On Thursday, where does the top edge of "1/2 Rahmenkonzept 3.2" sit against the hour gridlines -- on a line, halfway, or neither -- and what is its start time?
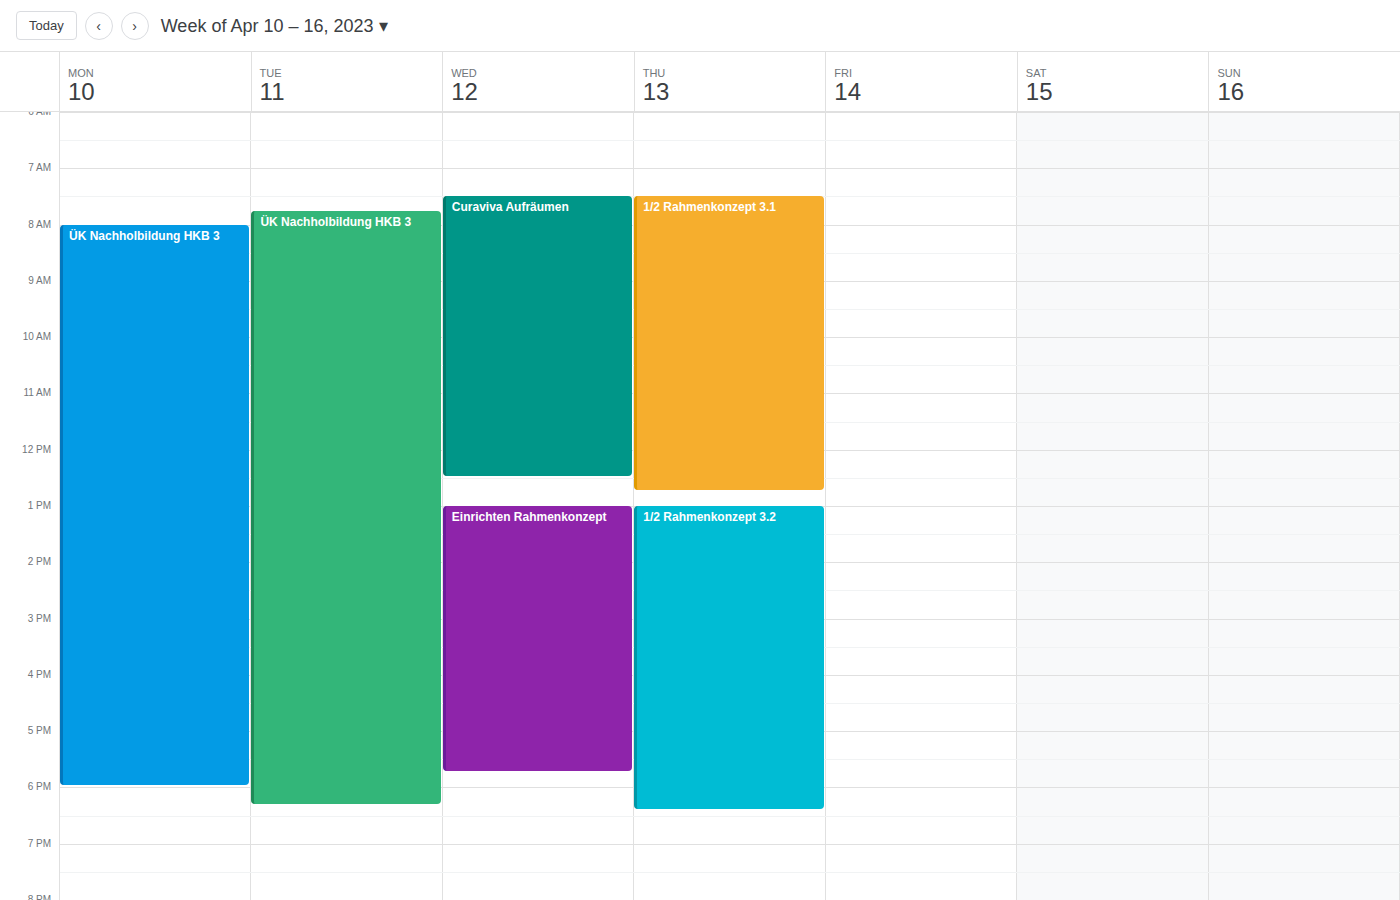
1:00 PM -- exactly on the 1 PM line.